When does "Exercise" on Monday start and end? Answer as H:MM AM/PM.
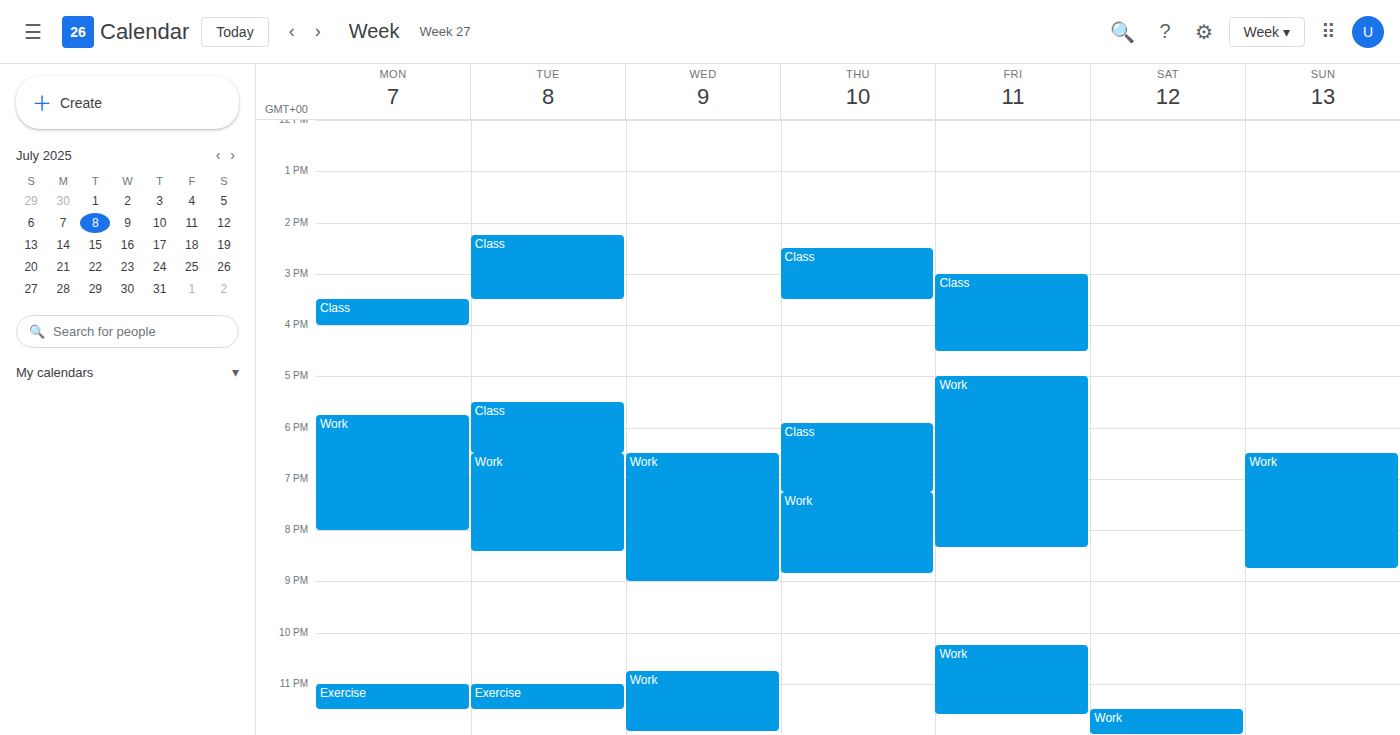
11:00 PM to 11:30 PM